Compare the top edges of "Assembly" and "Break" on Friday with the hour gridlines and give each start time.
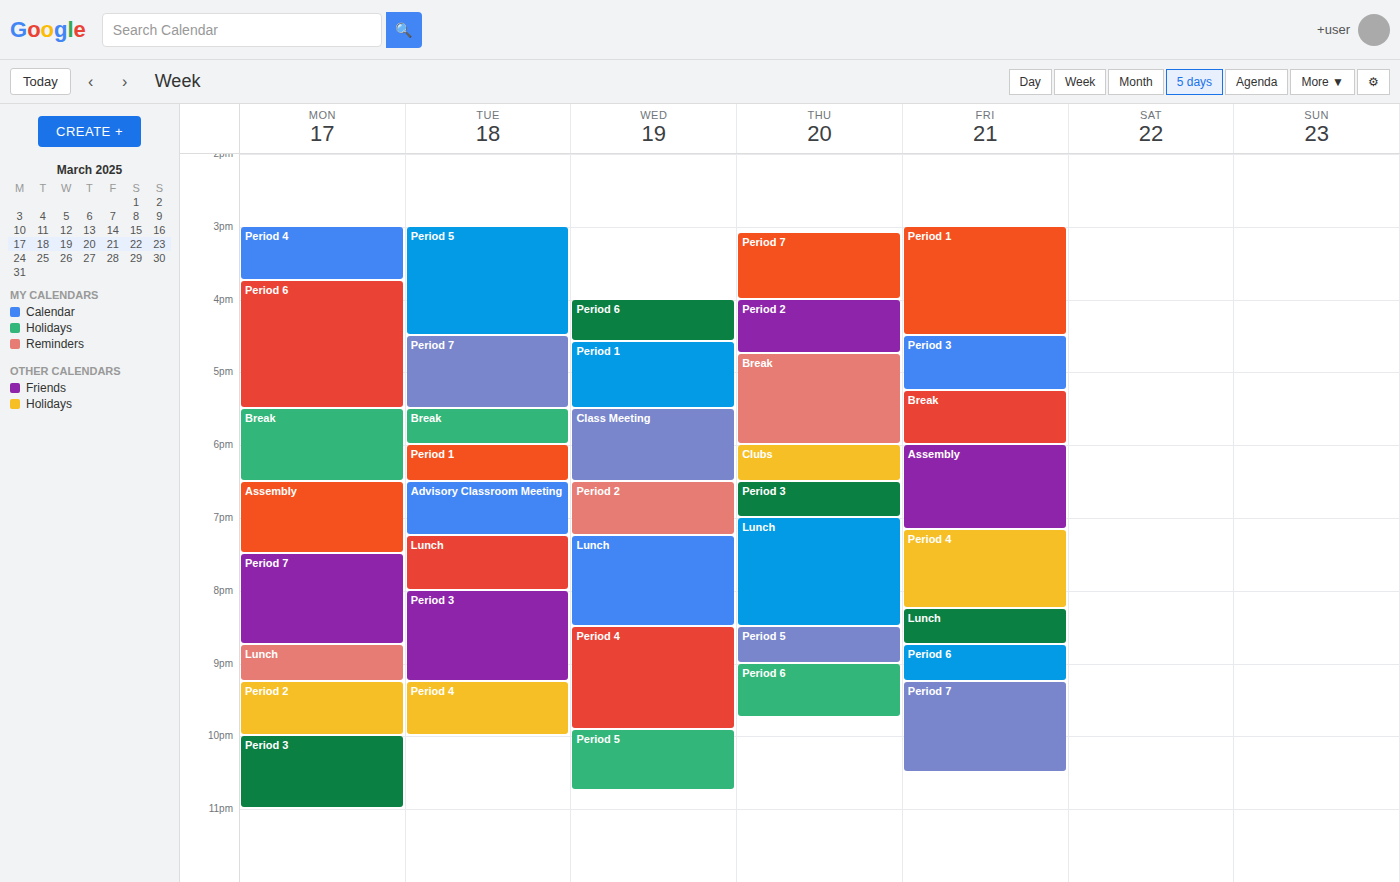
"Assembly": 6:00 PM, exactly on the 6 PM line. "Break": 5:15 PM, neither: a quarter of the way from the 5 PM line to the 6 PM line.